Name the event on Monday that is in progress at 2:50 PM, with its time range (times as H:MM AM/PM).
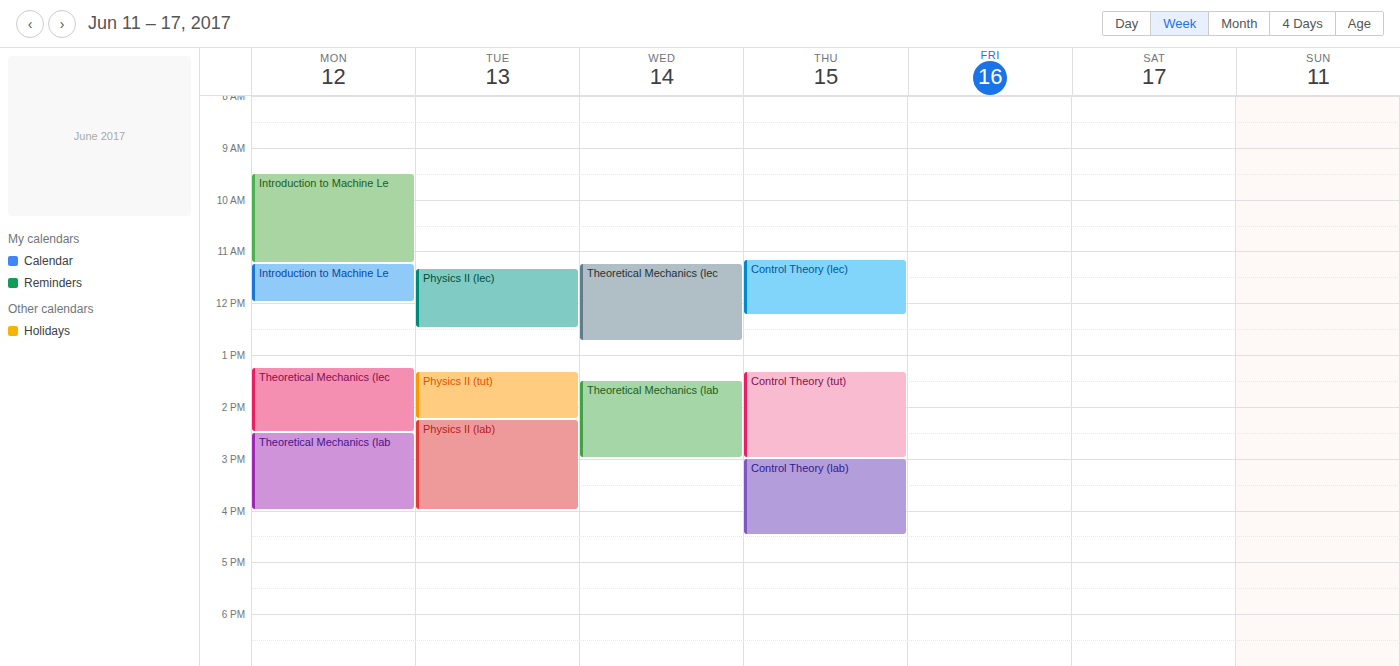
"Theoretical Mechanics (lab", 2:30 PM to 4:00 PM